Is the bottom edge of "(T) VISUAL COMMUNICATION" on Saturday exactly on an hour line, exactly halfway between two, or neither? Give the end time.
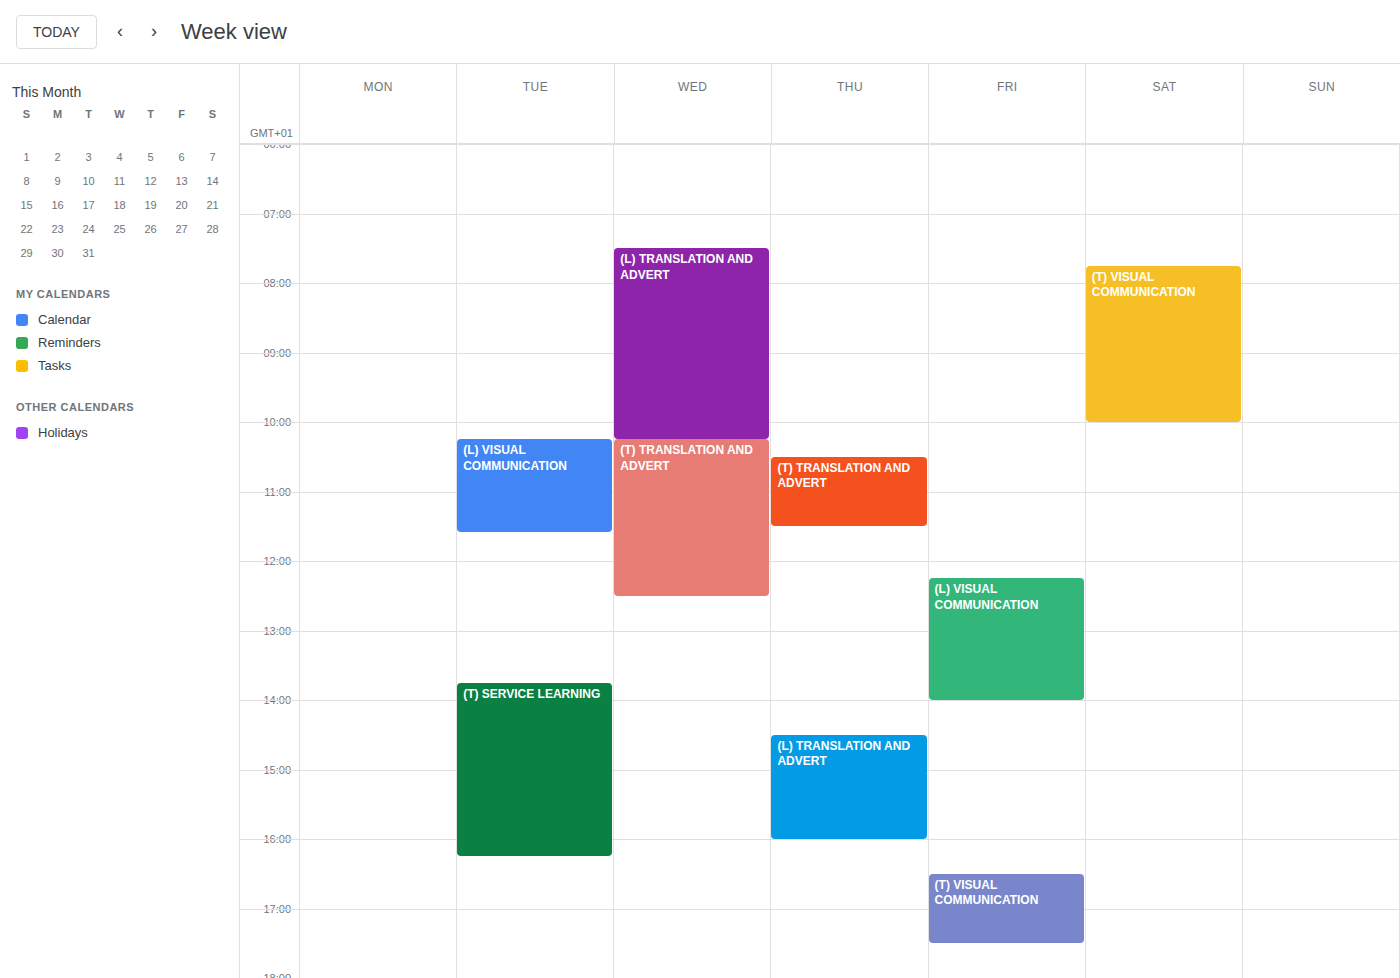
10:00 AM -- exactly on the 10 AM line.